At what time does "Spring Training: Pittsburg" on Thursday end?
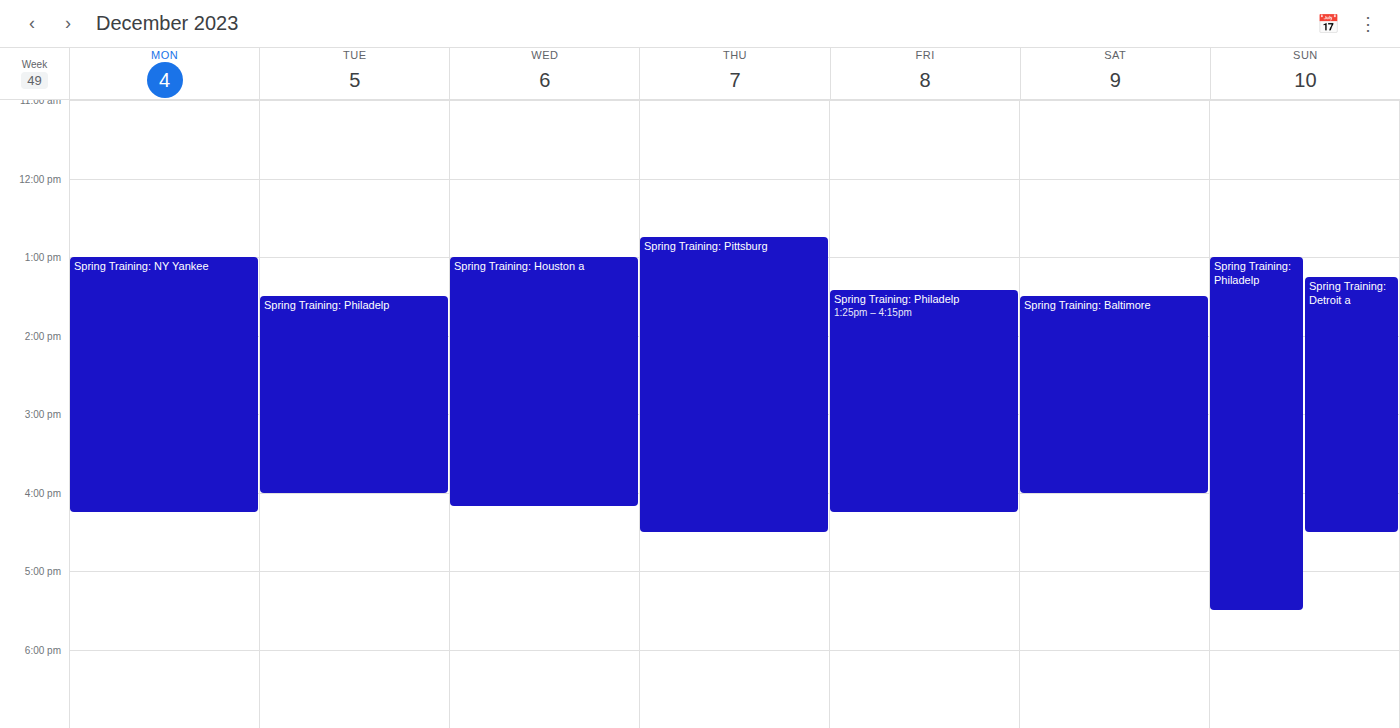
4:30 PM